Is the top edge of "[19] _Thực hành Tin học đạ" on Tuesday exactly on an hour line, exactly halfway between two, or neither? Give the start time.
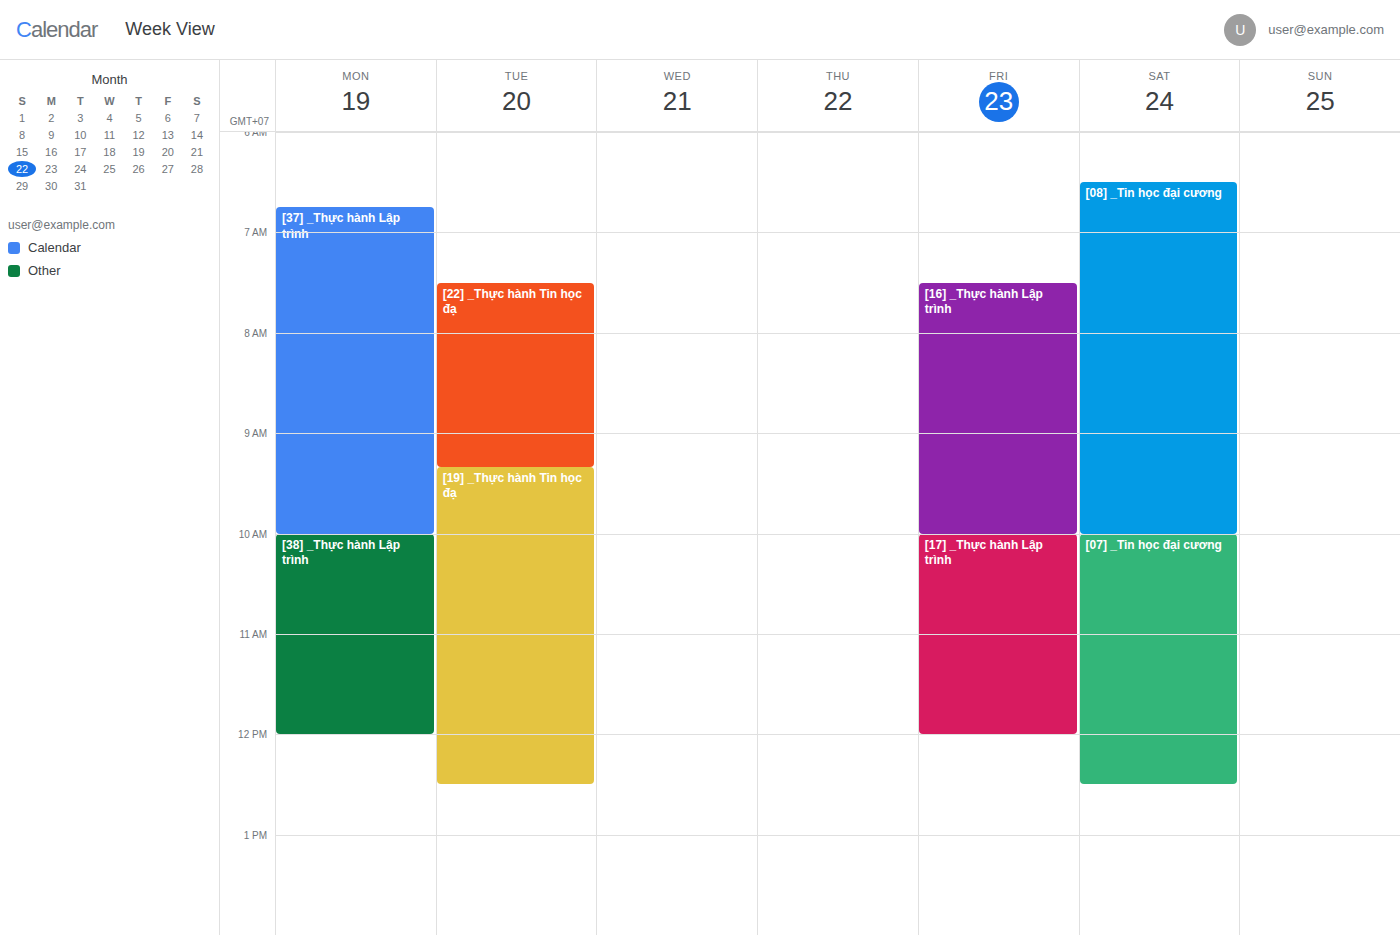
9:20 AM -- neither: 20 minutes below the 9 AM line and 40 minutes above the 10 AM line.